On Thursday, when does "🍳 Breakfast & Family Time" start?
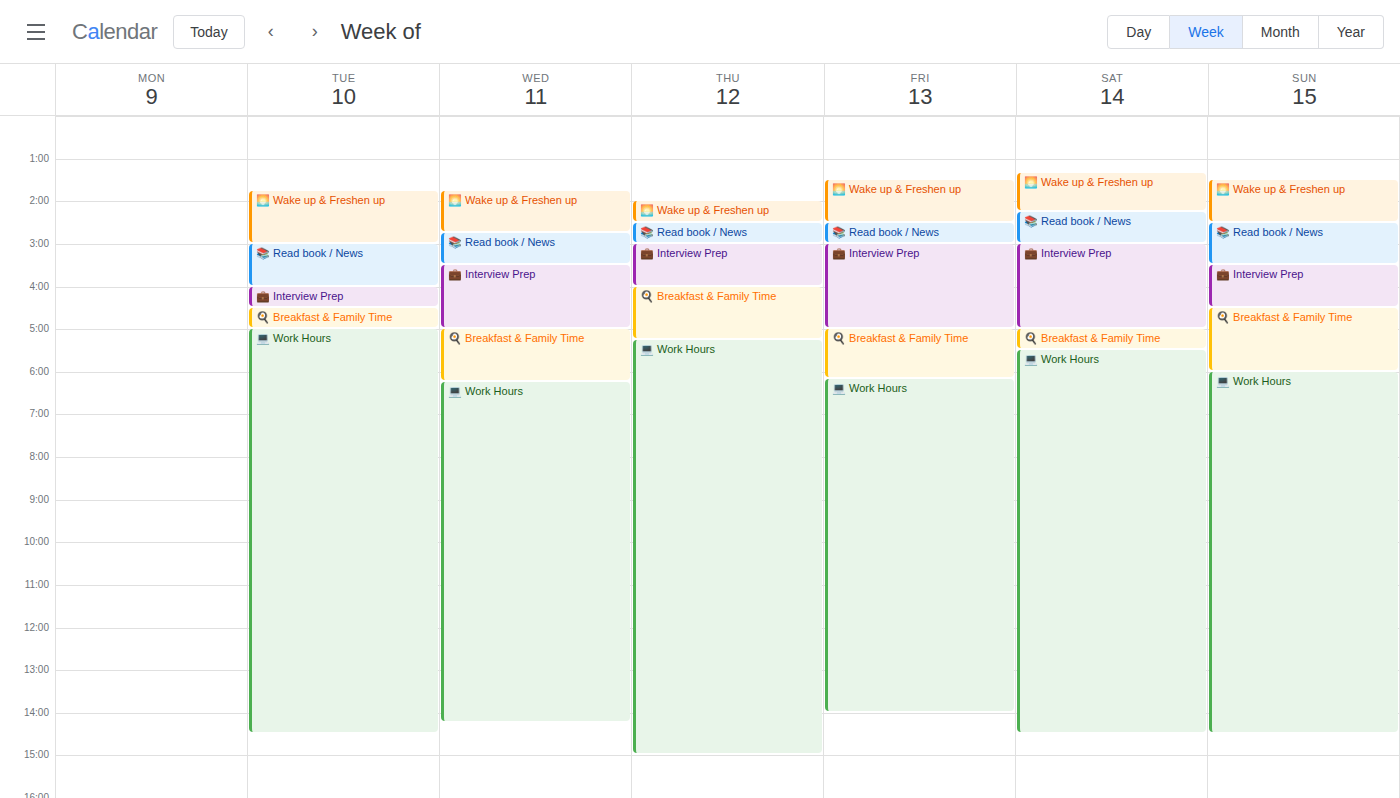
4:00 AM